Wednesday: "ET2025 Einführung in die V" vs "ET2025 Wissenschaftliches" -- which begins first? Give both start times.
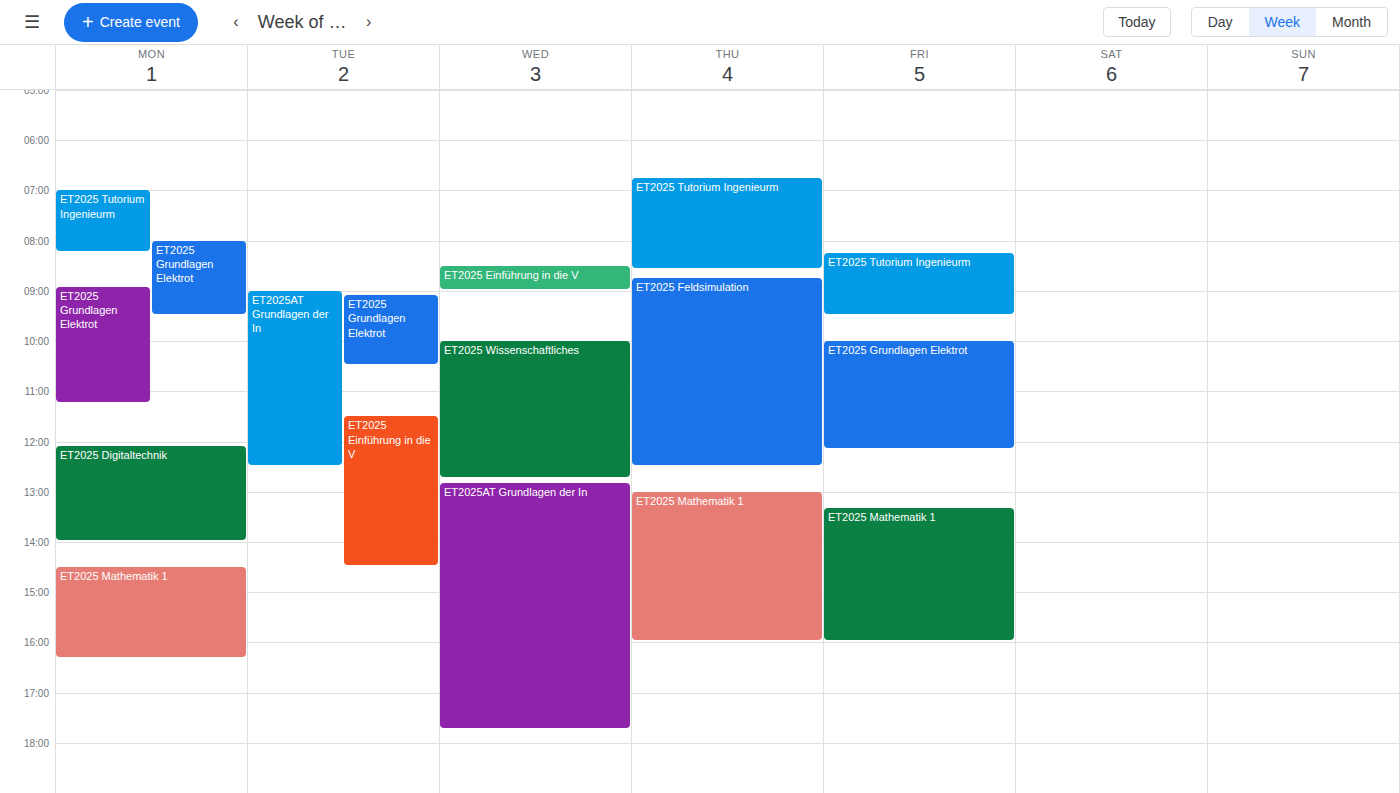
"ET2025 Einführung in die V" 8:30 AM; "ET2025 Wissenschaftliches" 10:00 AM.